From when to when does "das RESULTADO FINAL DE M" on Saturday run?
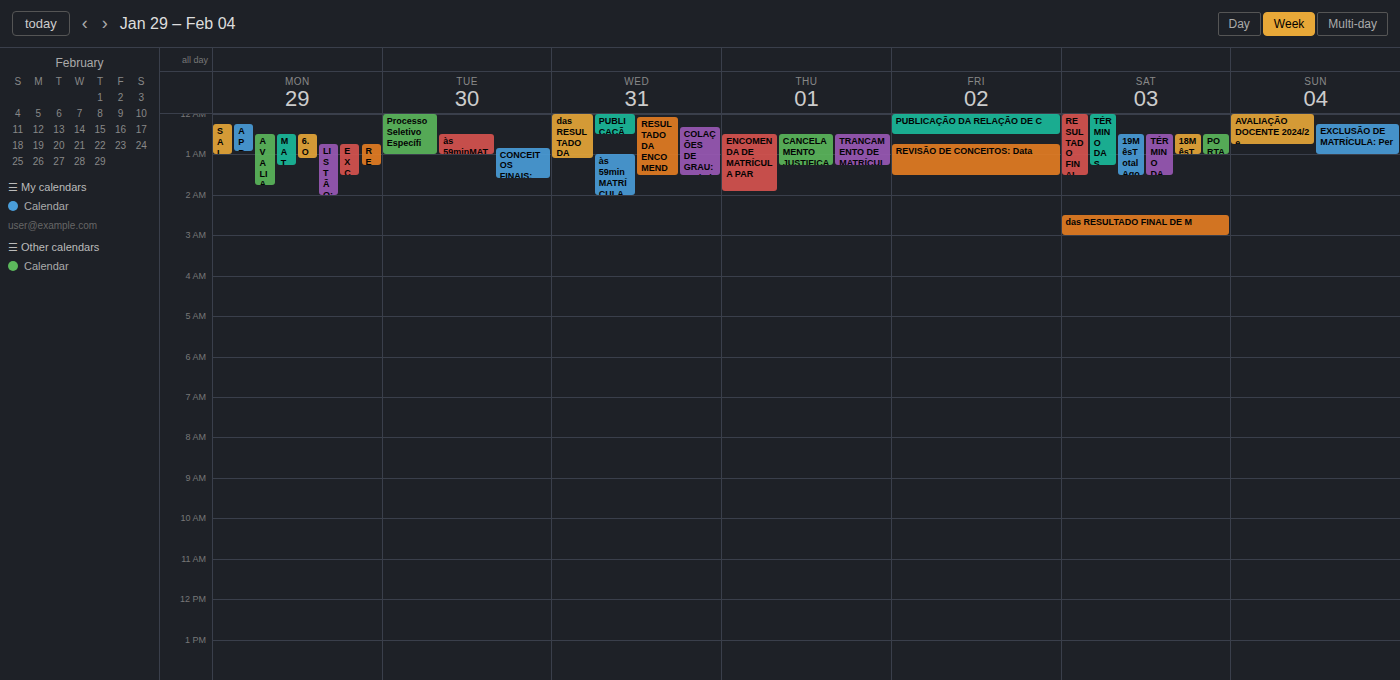
2:30 AM to 3:00 AM